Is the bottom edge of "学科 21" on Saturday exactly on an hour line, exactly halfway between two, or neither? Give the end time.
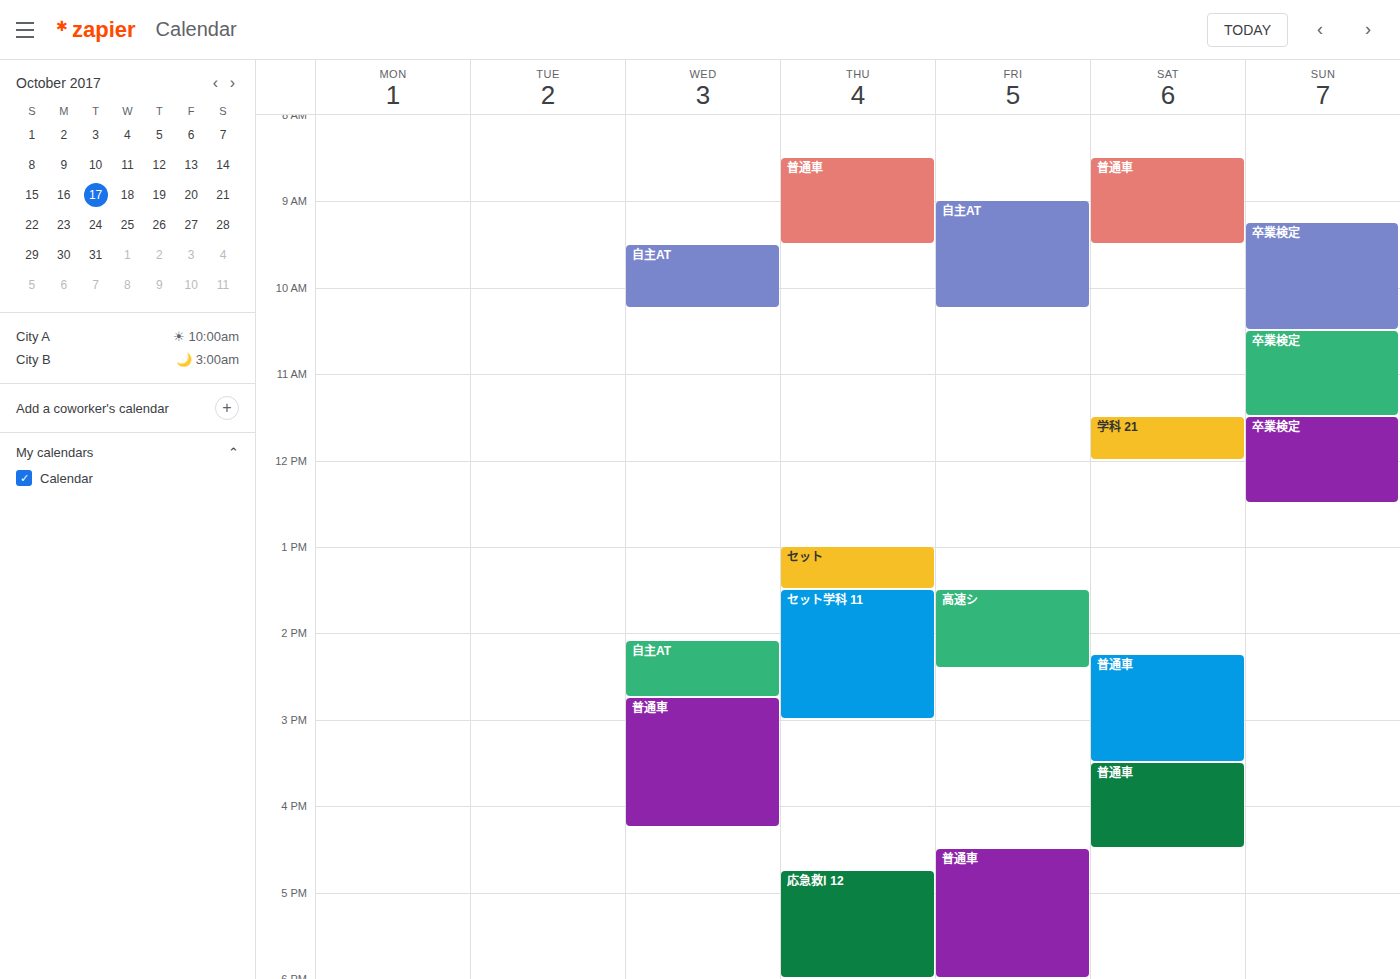
12:00 PM -- exactly on the 12 PM line.